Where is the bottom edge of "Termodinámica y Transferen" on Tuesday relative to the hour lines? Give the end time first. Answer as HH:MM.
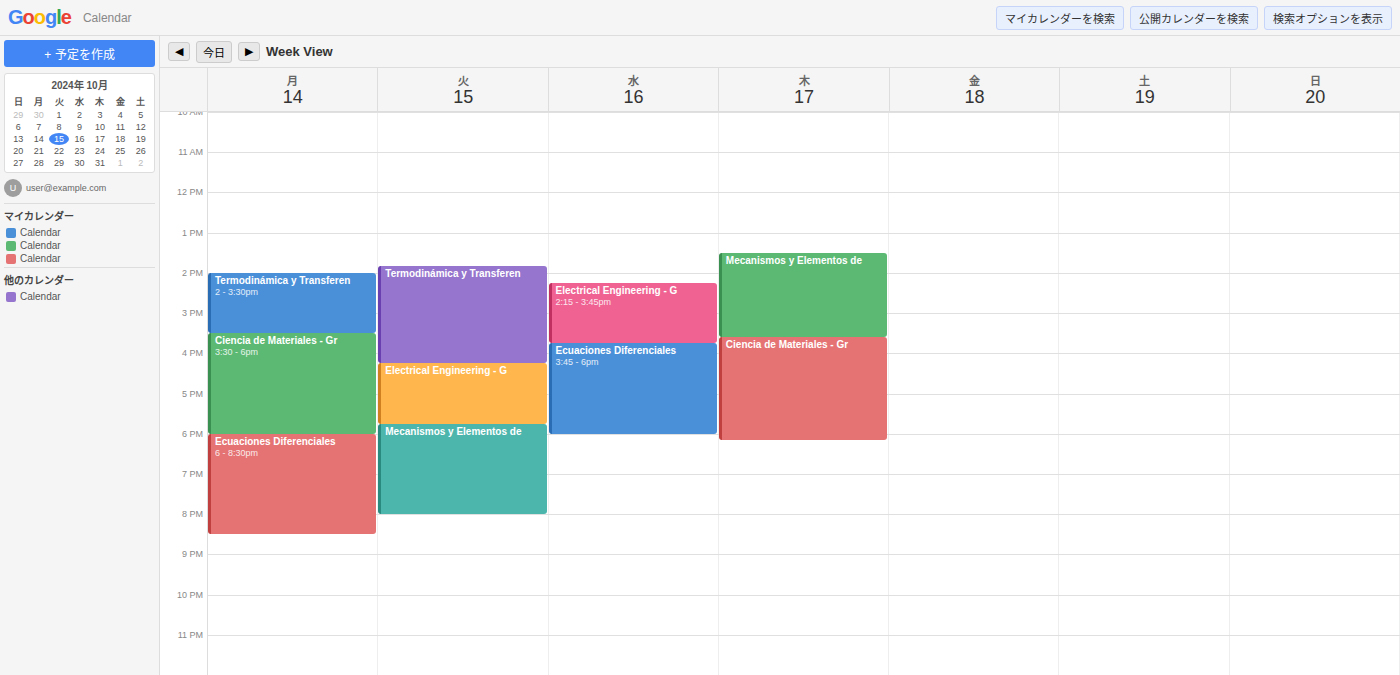
16:15 -- neither: a quarter of the way from the 16:00 line to the 17:00 line.